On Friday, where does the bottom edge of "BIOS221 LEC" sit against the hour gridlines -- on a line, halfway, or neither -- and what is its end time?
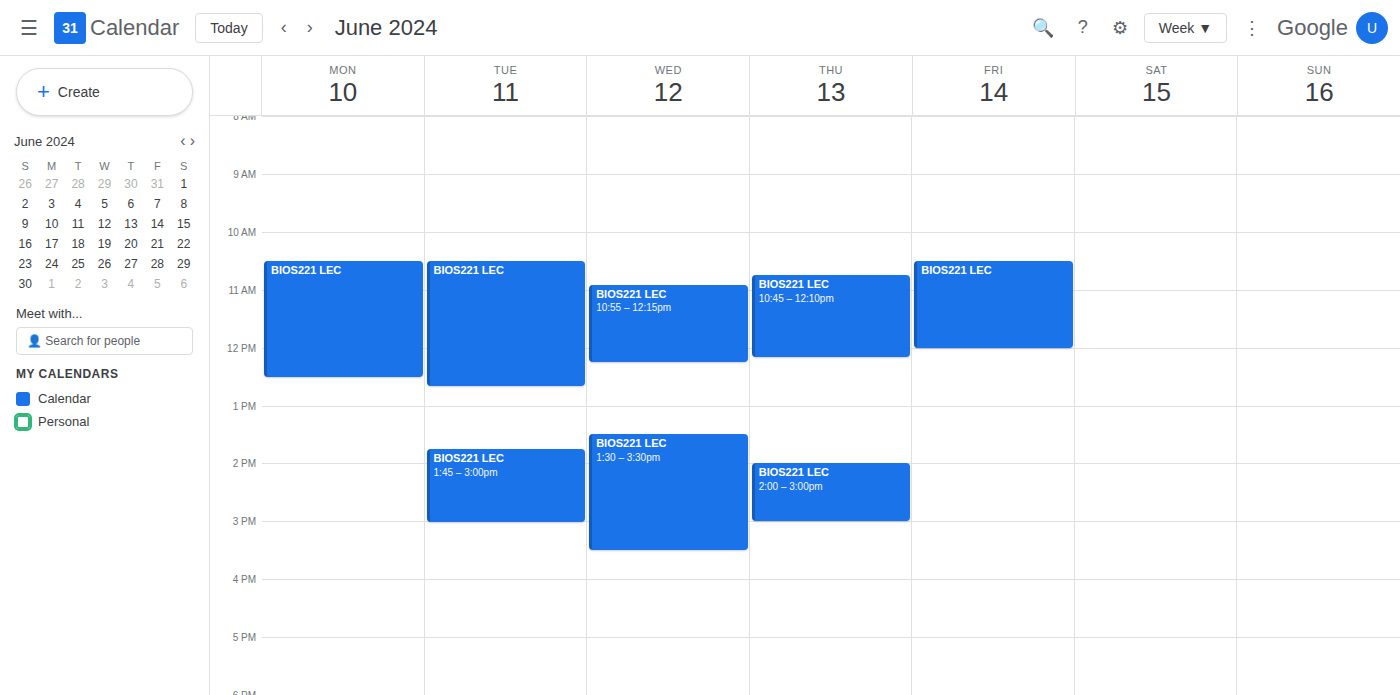
12:00 PM -- exactly on the 12 PM line.